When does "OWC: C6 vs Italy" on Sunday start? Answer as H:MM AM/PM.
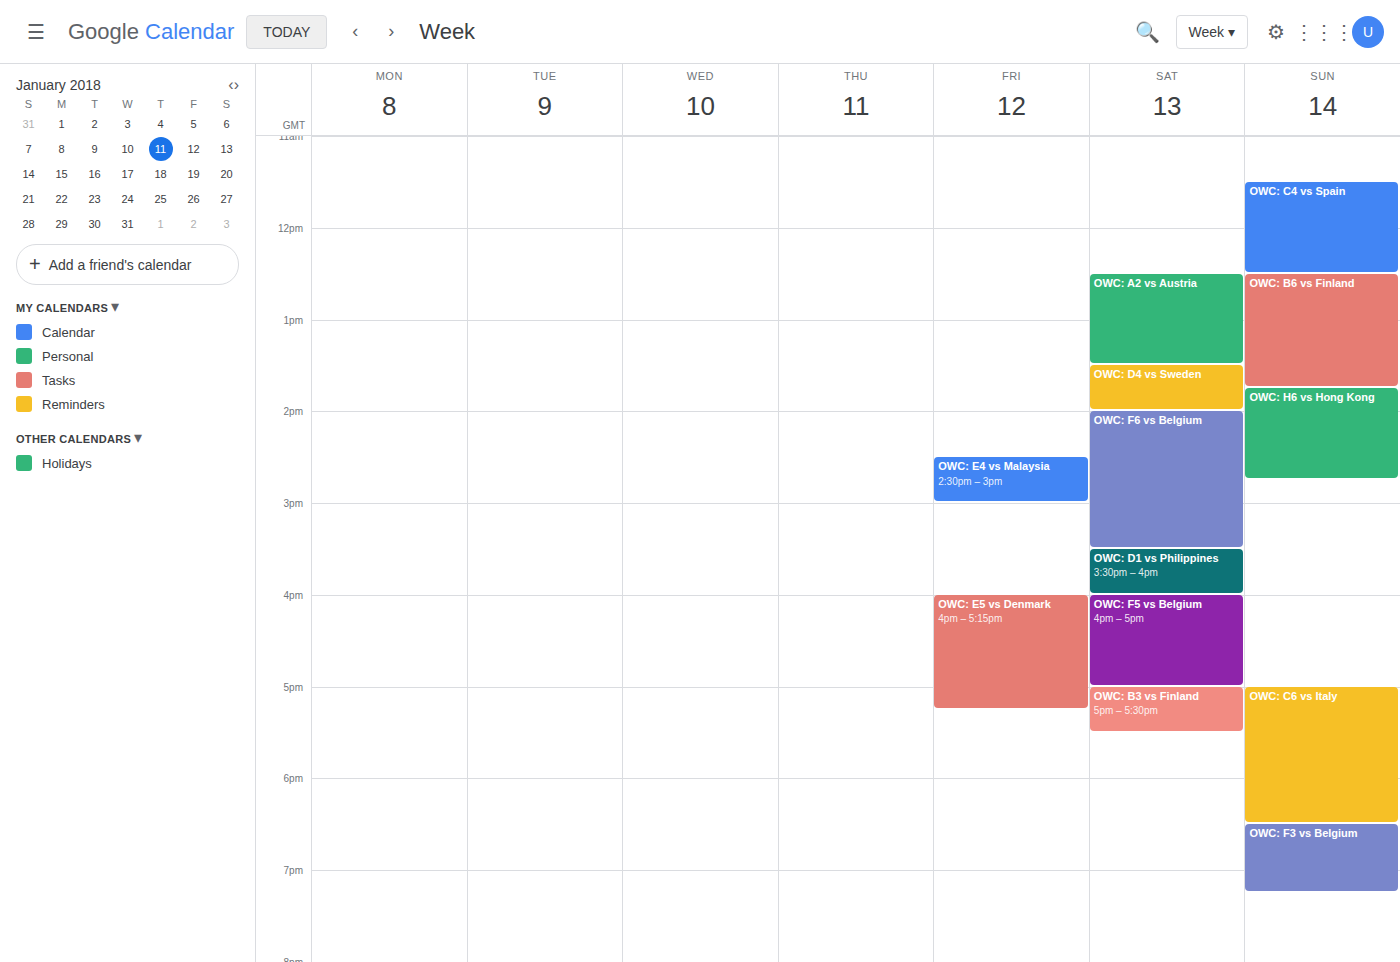
5:00 PM